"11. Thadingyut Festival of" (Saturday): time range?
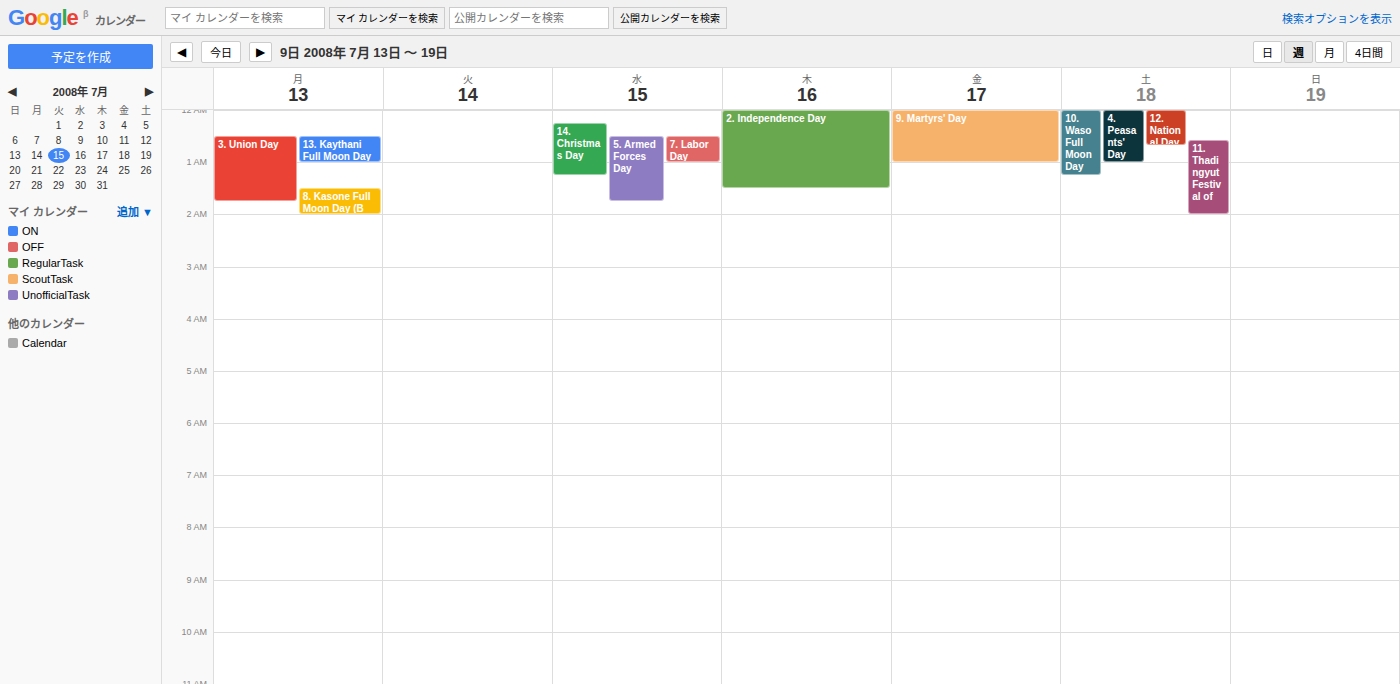
12:35 AM to 2:00 AM